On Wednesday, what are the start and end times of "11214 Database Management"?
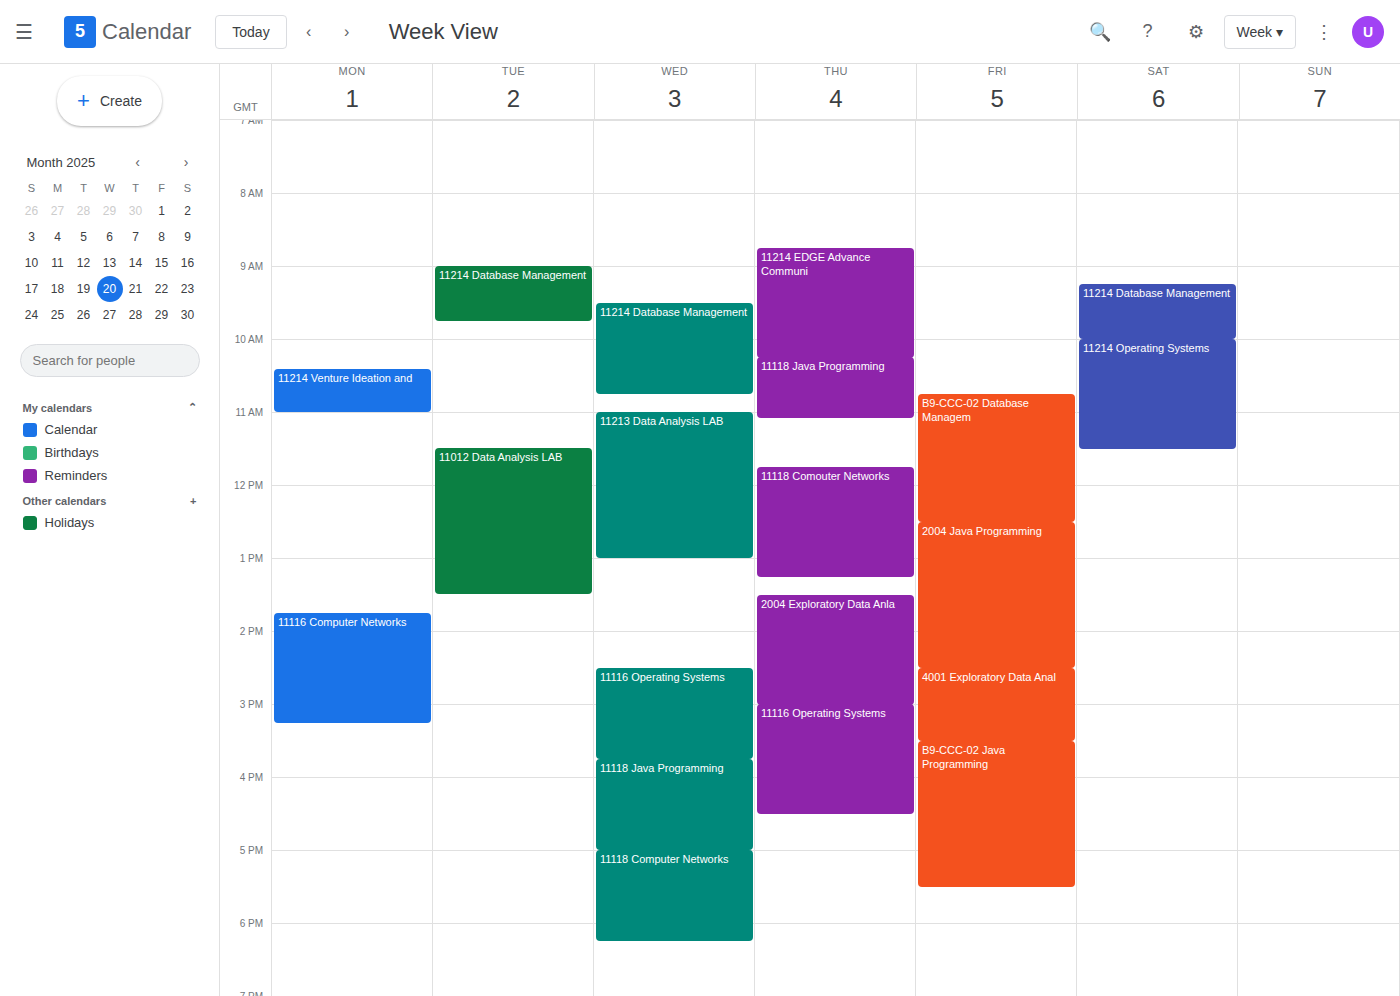
9:30 AM to 10:45 AM